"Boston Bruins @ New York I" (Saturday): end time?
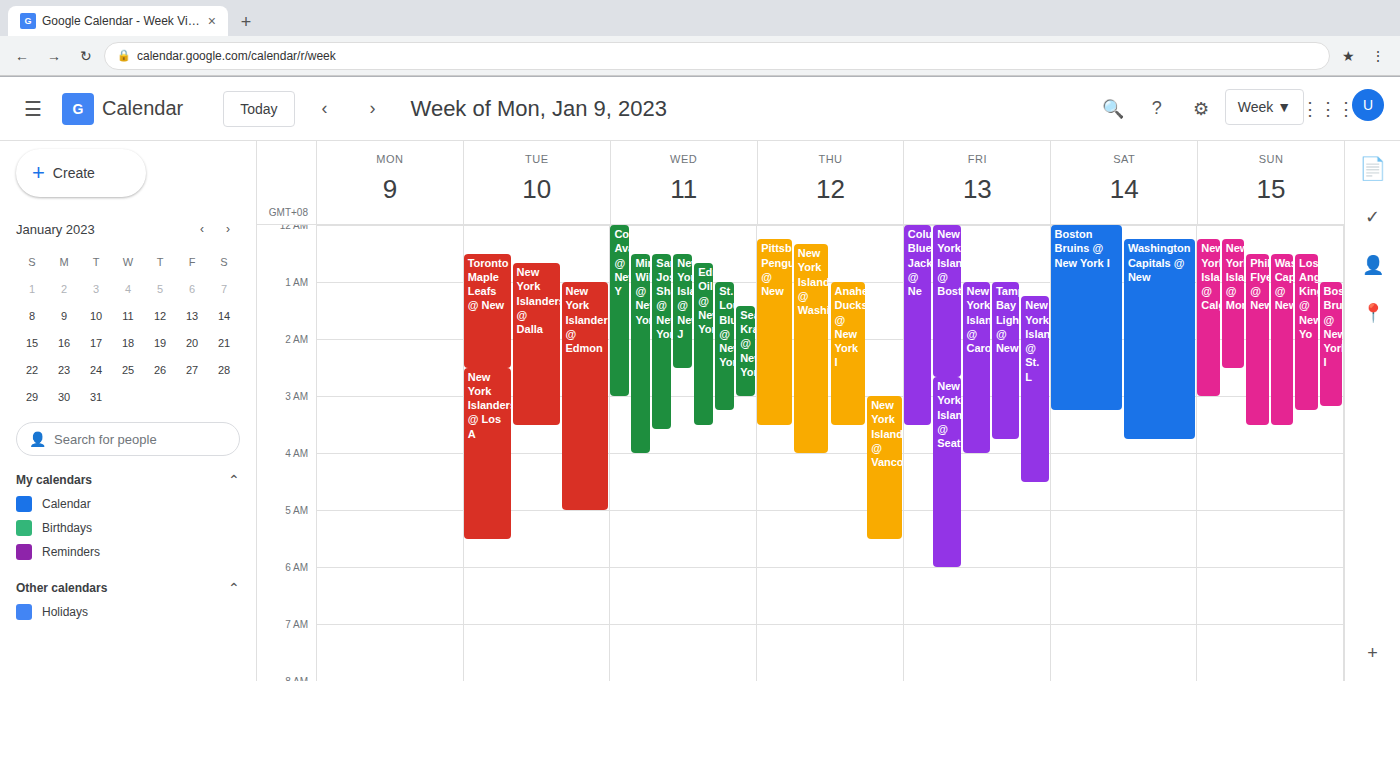
3:15 AM